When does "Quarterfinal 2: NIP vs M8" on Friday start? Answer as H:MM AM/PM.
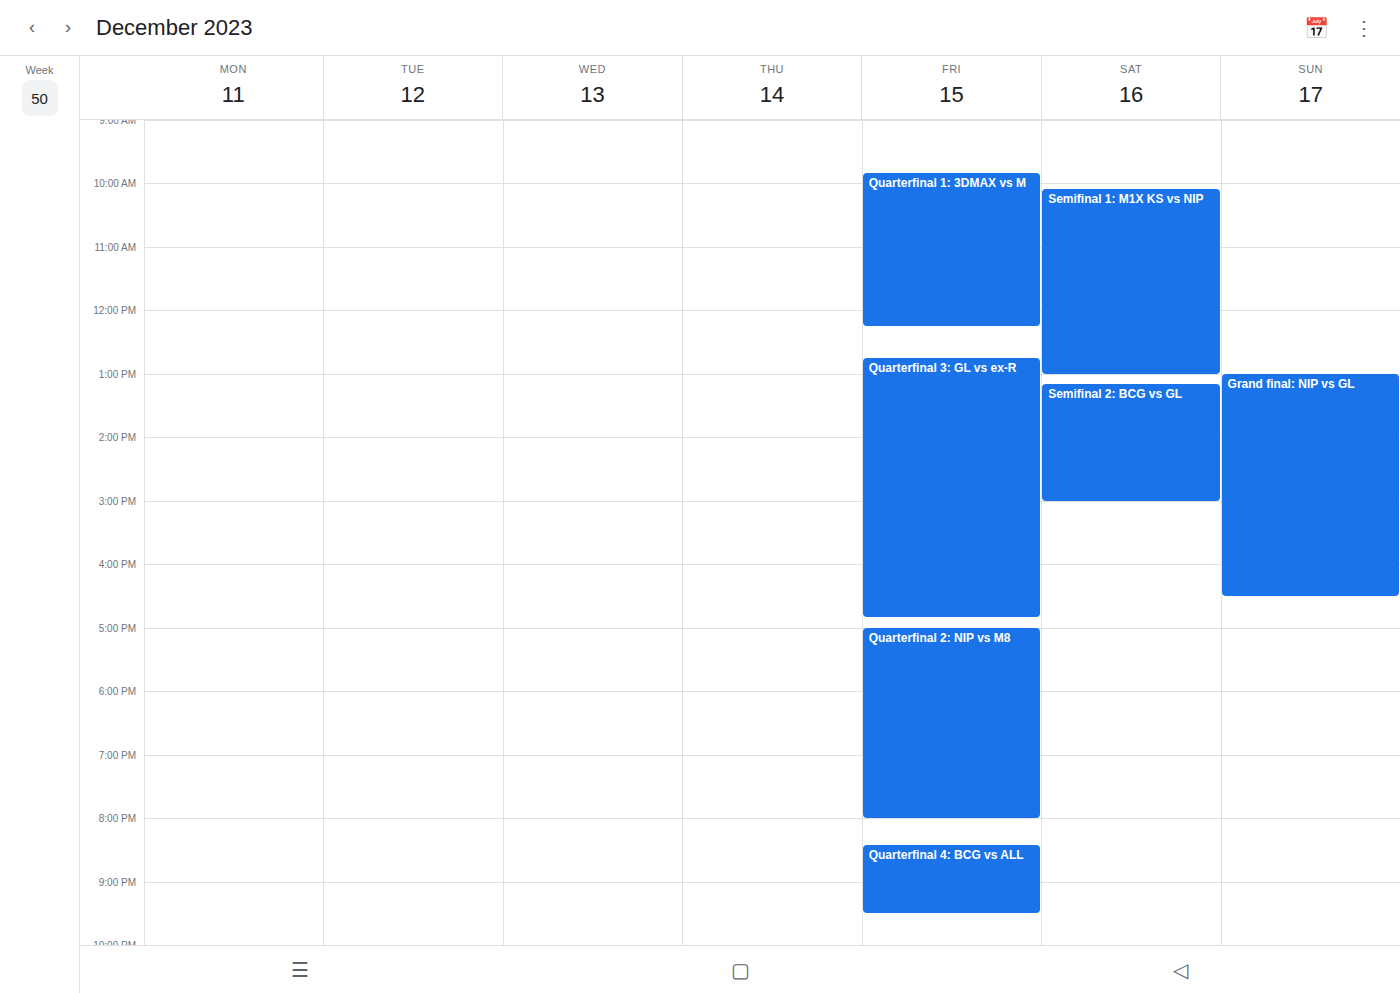
5:00 PM